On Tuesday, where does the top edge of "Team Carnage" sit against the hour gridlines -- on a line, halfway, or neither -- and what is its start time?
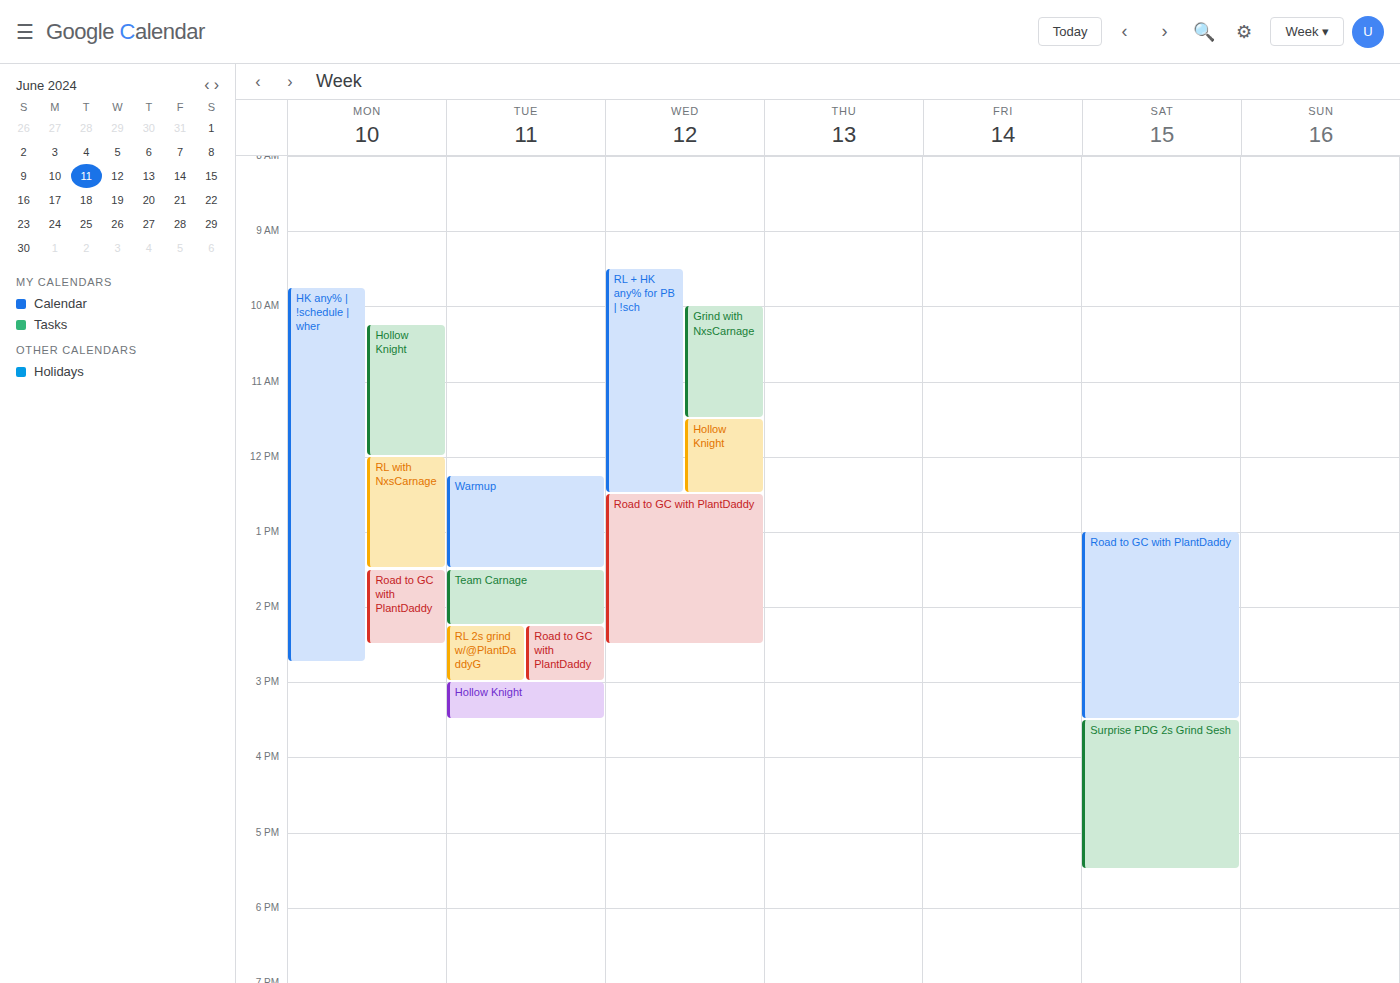
13:30 -- halfway between the 13:00 and 14:00 lines.